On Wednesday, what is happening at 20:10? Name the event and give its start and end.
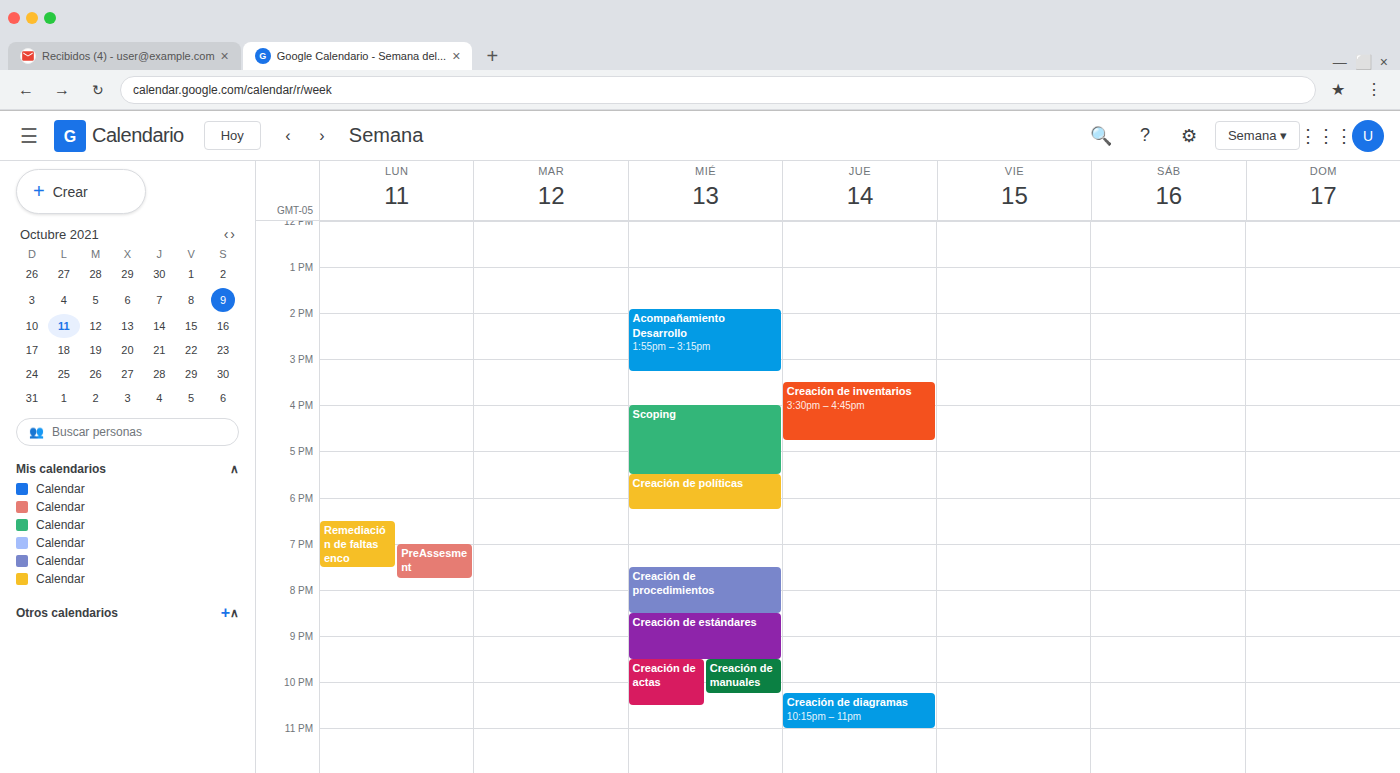
"Creación de procedimientos", 19:30 to 20:30